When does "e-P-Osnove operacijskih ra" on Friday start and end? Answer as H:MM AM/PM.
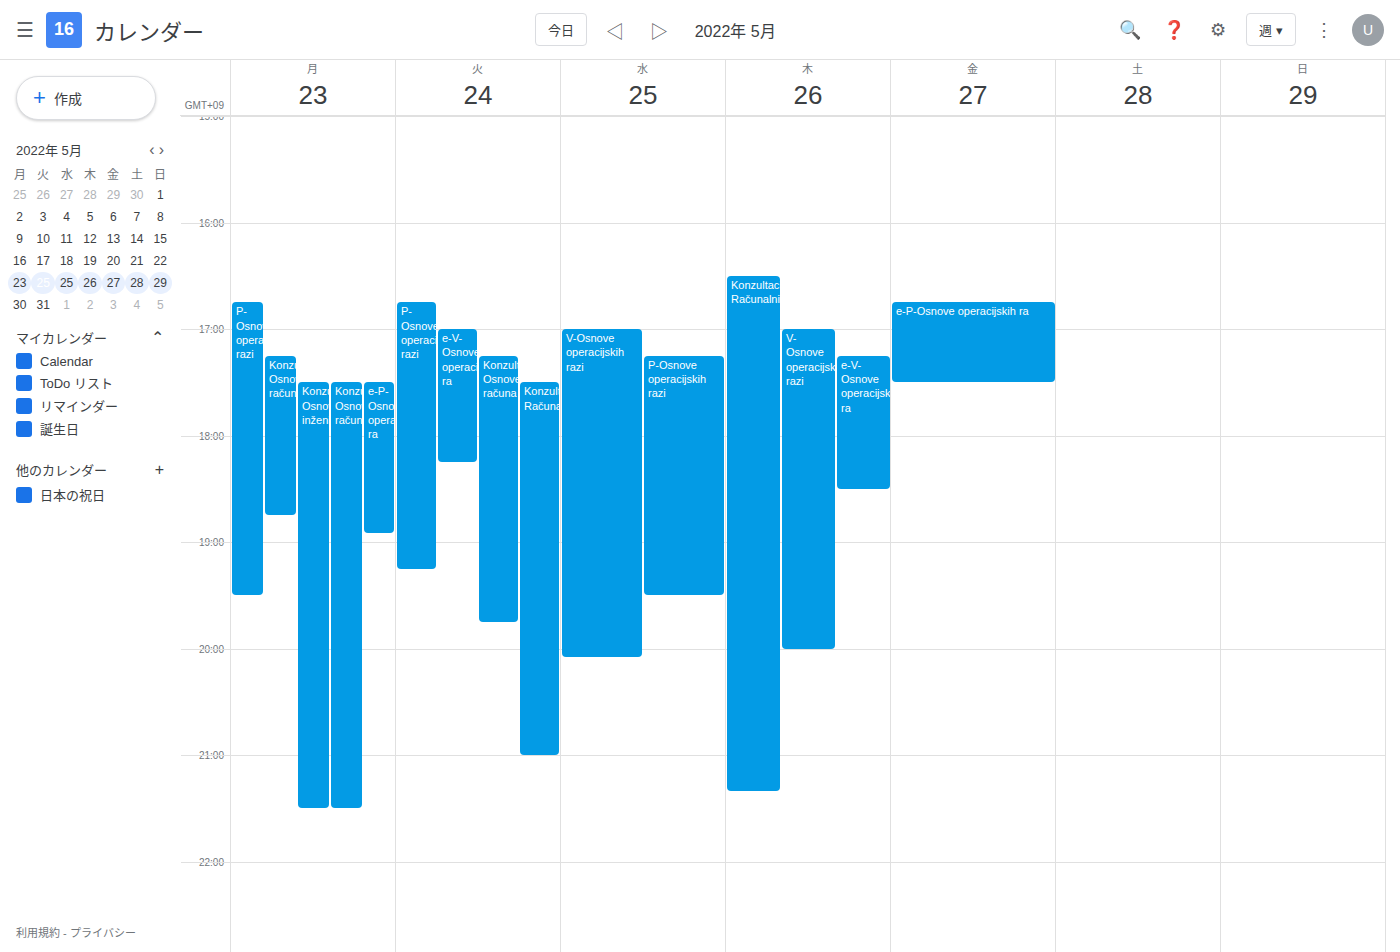
4:45 PM to 5:30 PM